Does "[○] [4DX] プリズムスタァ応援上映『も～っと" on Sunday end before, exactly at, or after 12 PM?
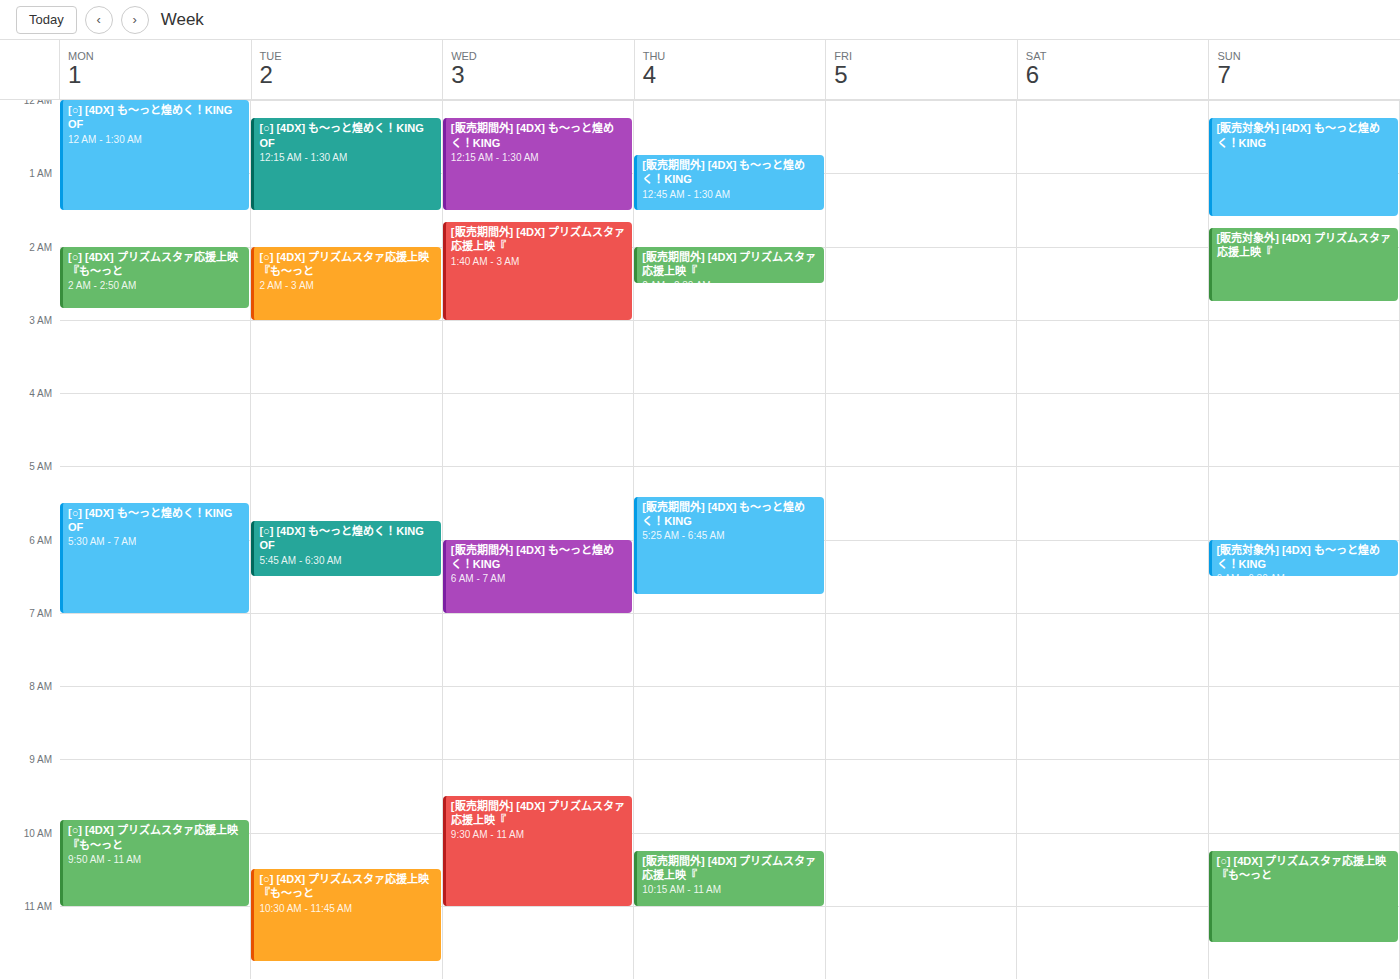
11:30 AM -- before 12 PM, 30 minutes above the 12 PM line.